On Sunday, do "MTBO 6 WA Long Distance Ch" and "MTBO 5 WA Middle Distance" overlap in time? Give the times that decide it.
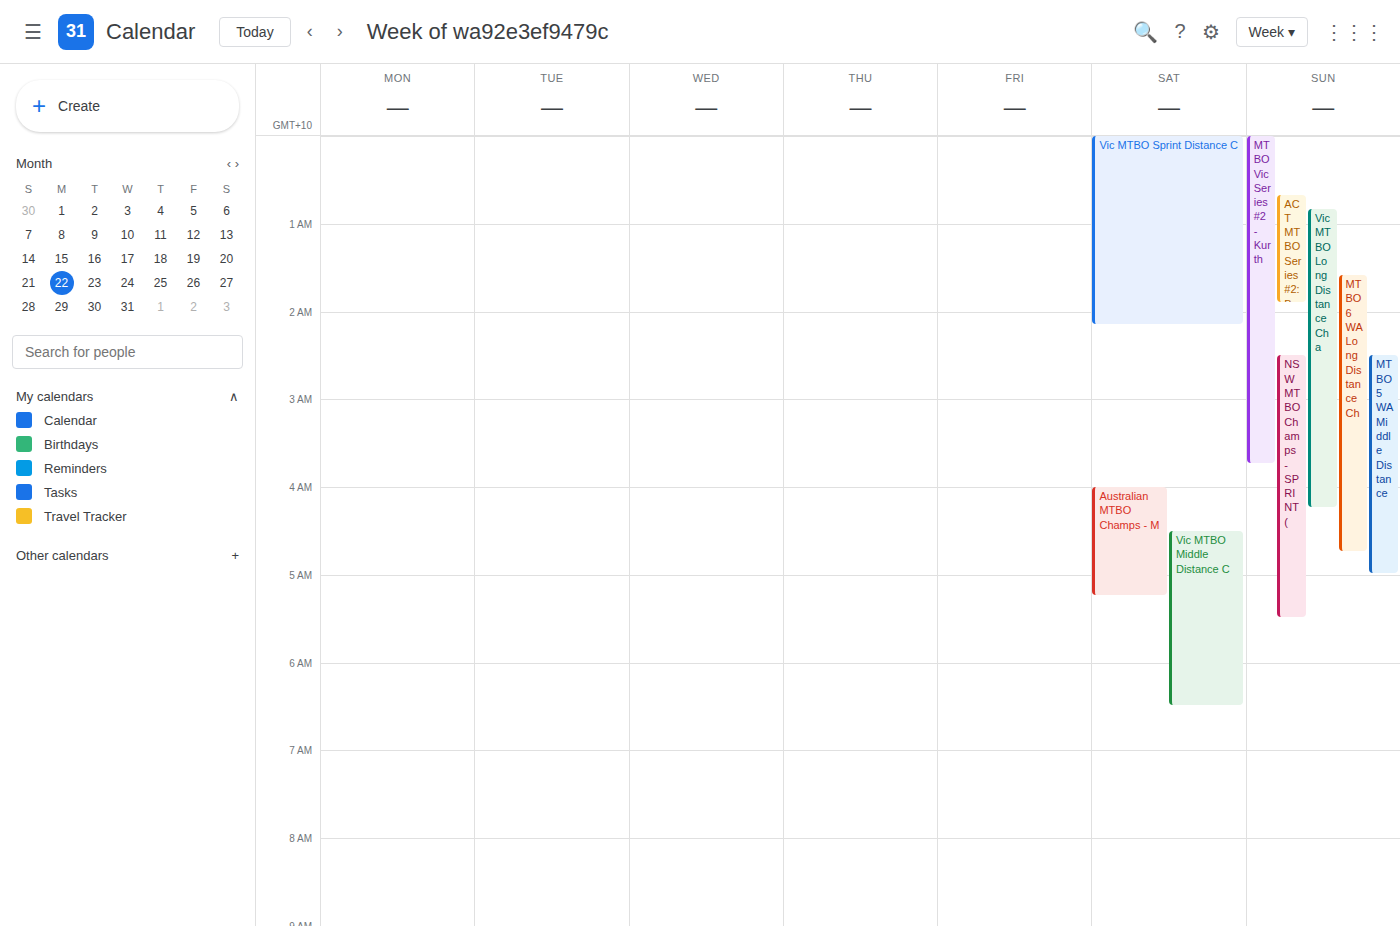
"MTBO 5 WA Middle Distance" starts at 02:30, before "MTBO 6 WA Long Distance Ch" ends at 04:45 -- they overlap.